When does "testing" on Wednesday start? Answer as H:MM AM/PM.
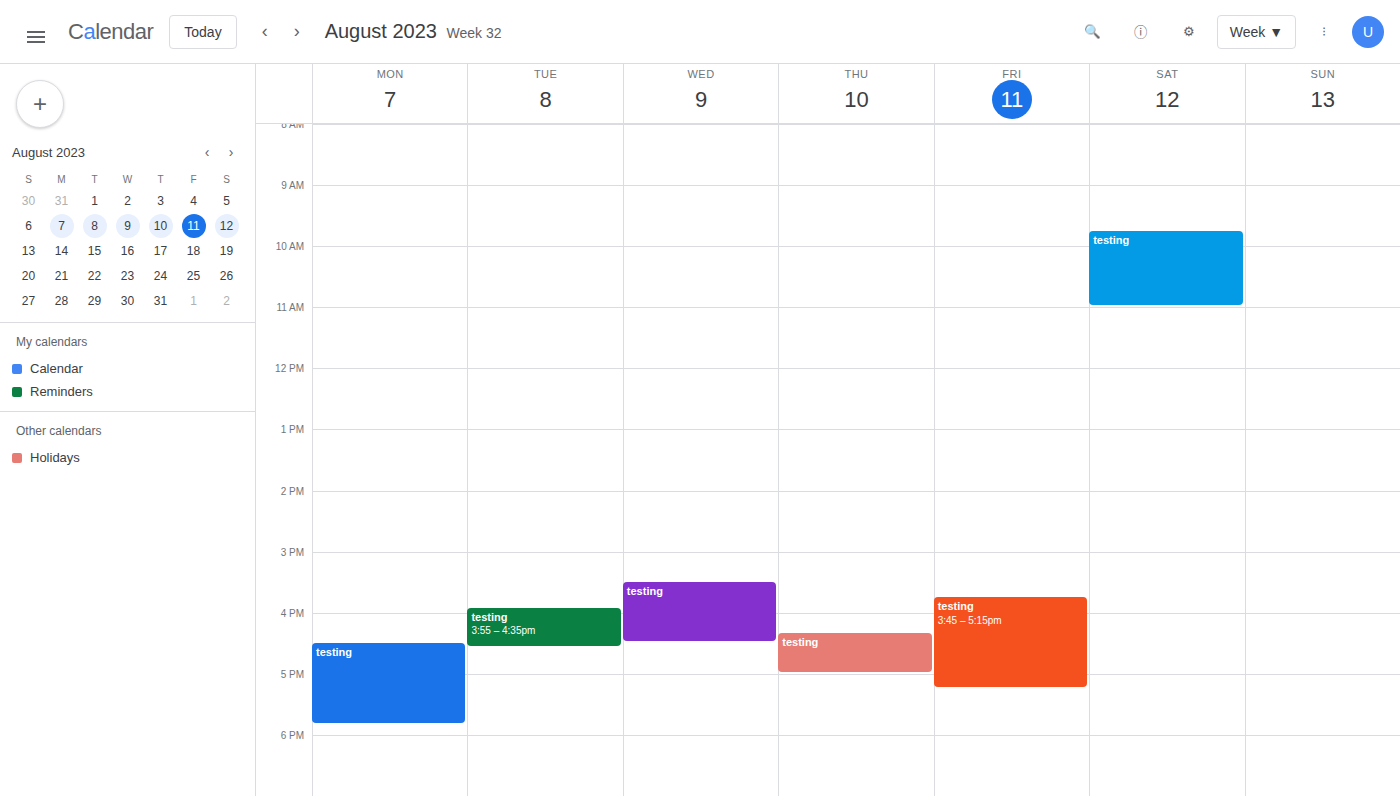
3:30 PM